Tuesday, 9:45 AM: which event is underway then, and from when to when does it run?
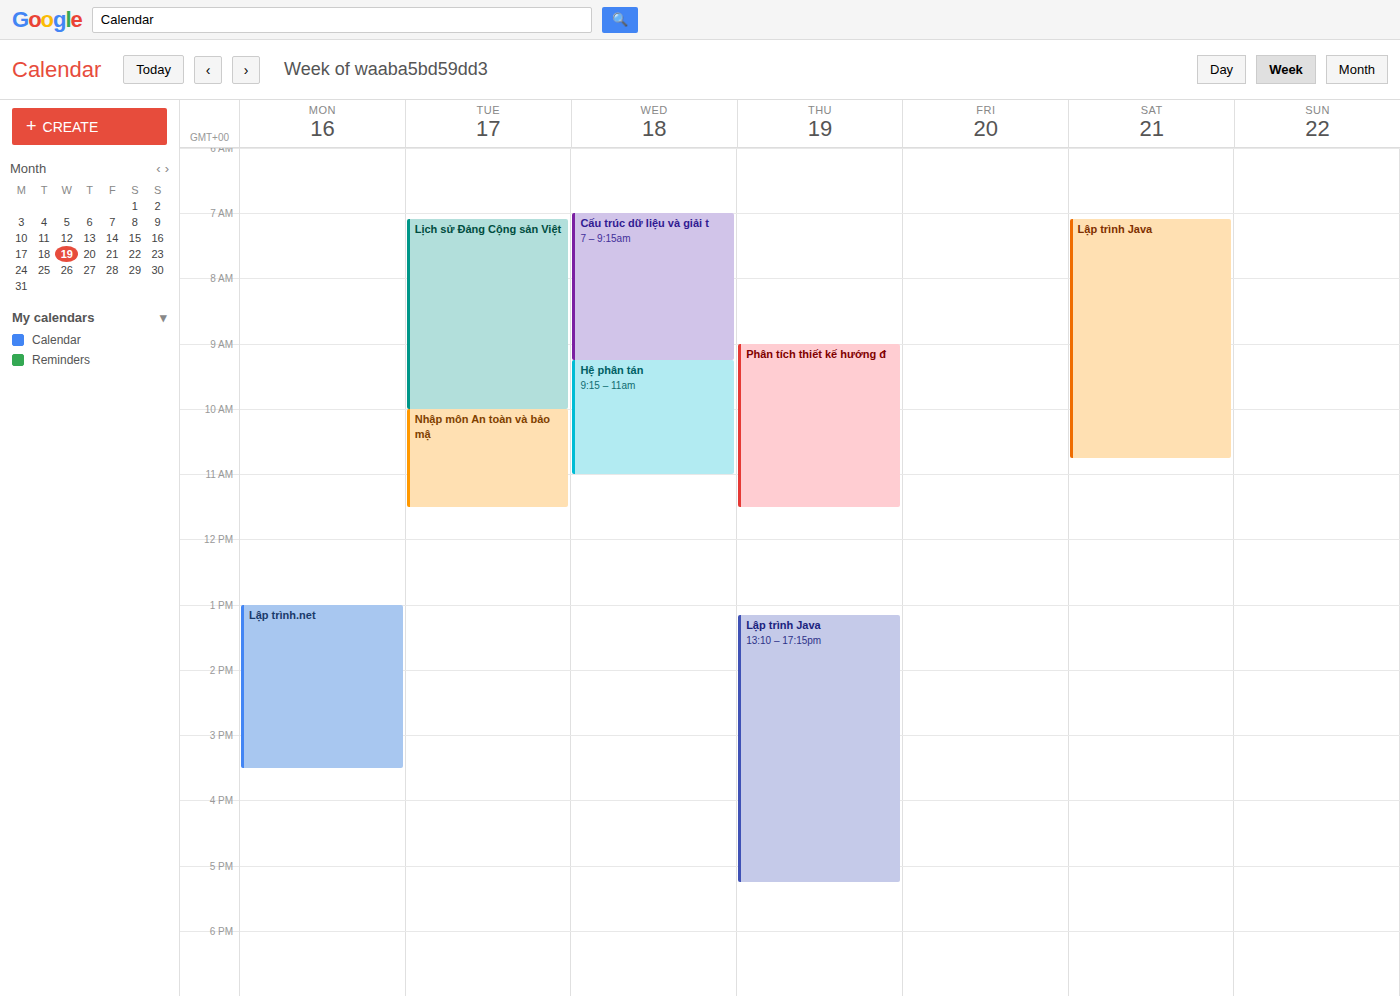
"Lịch sử Đảng Cộng sản Việt", 7:05 AM to 10:00 AM